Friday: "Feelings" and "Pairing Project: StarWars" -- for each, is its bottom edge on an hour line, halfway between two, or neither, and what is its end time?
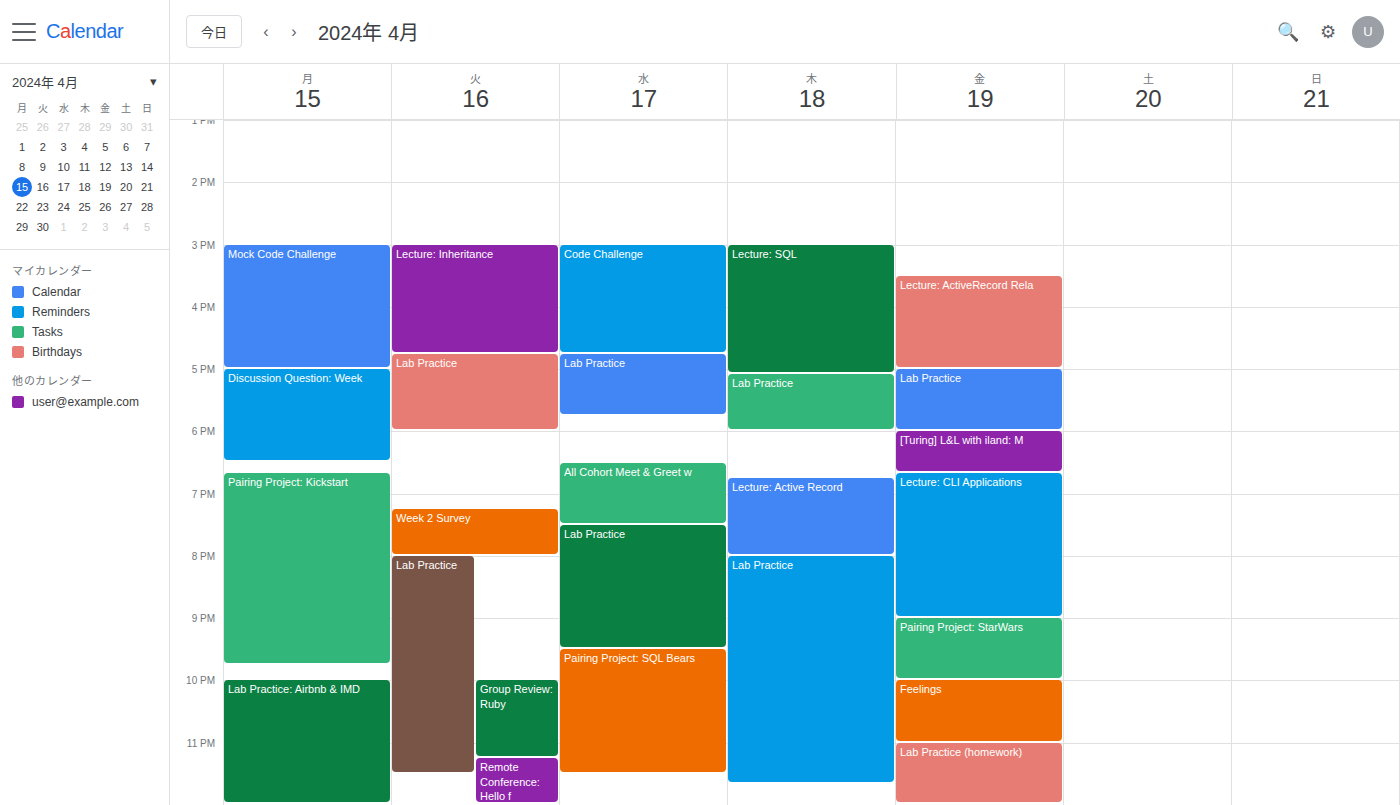
"Feelings": 11:00 PM, exactly on the 11 PM line. "Pairing Project: StarWars": 10:00 PM, exactly on the 10 PM line.